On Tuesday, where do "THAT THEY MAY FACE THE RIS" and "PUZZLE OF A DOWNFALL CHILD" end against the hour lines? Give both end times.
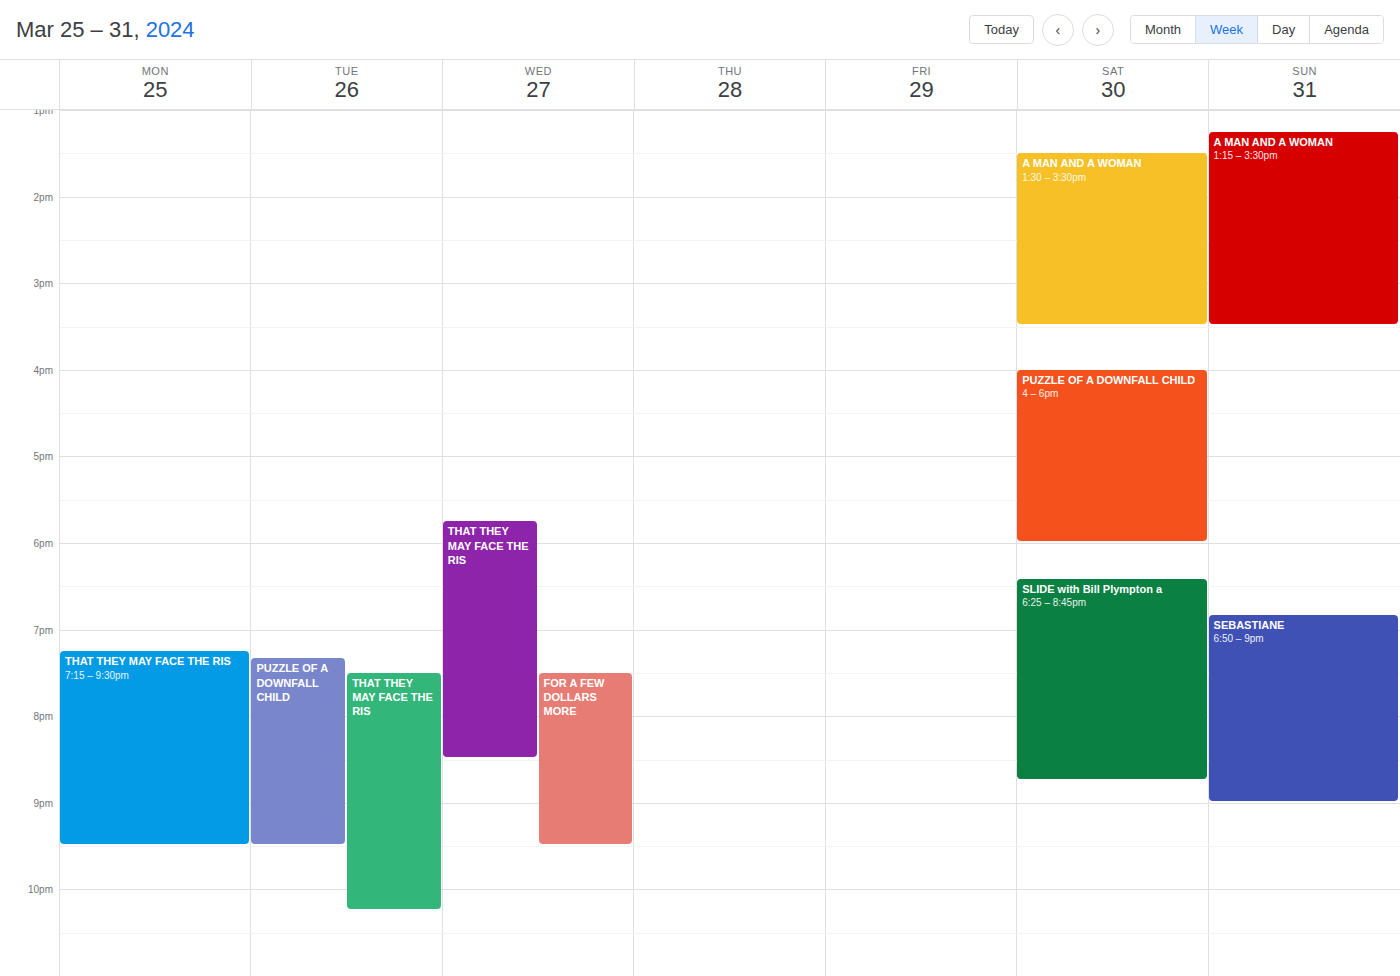
"THAT THEY MAY FACE THE RIS": 10:15 PM, neither: a quarter of the way from the 10 PM line to the 11 PM line. "PUZZLE OF A DOWNFALL CHILD": 9:30 PM, halfway between the 9 PM and 10 PM lines.